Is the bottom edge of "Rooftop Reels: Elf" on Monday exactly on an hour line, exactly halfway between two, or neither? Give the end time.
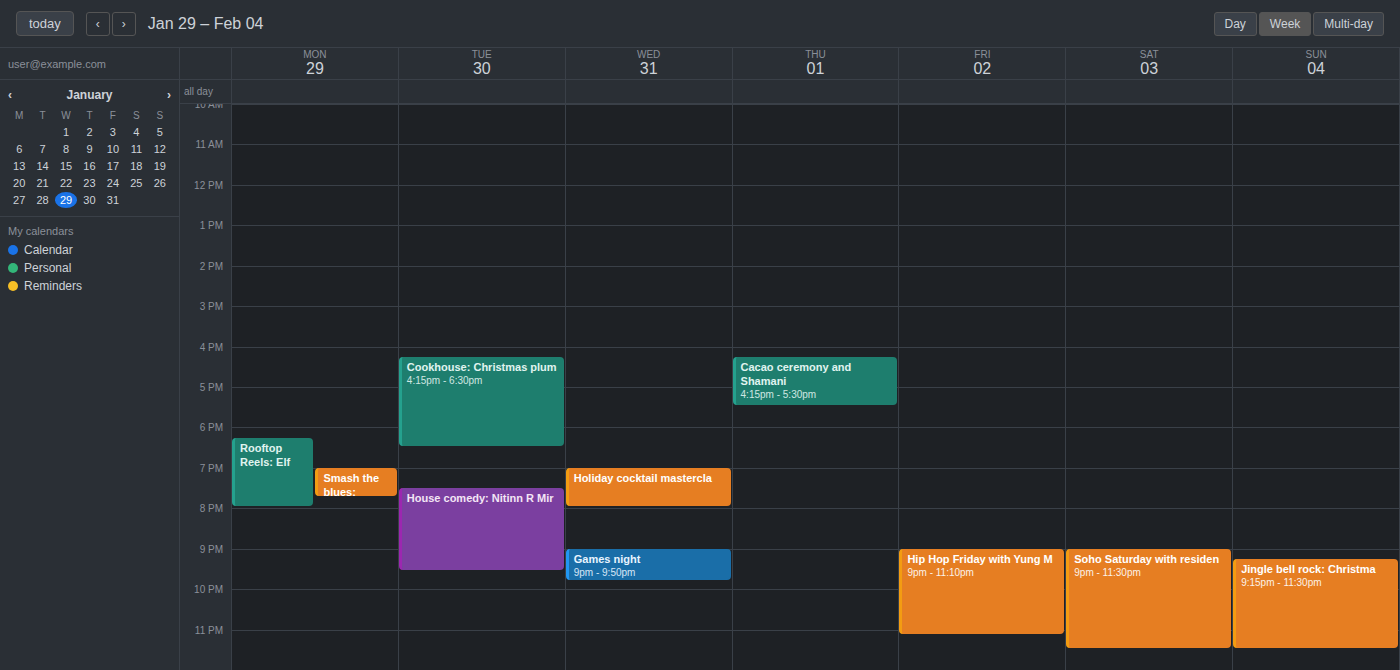
8:00 PM -- exactly on the 8 PM line.